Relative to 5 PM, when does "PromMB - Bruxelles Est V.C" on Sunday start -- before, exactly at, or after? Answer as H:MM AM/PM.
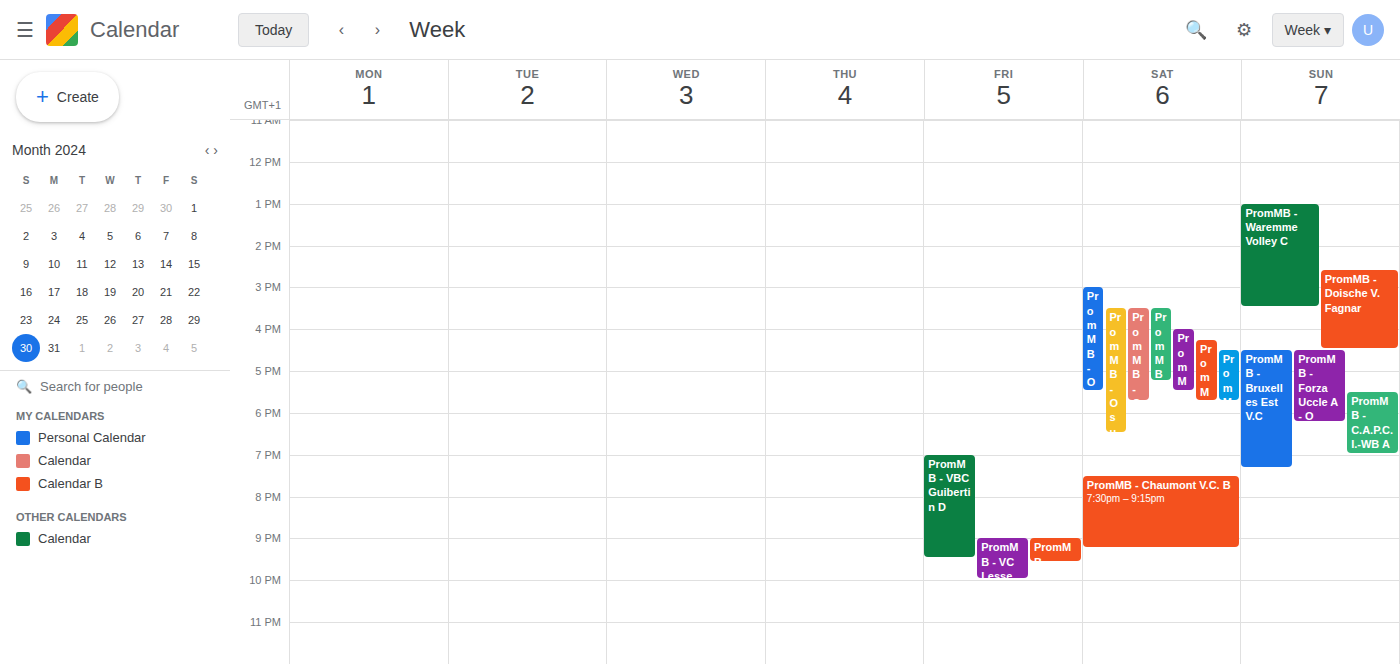
4:30 PM -- before 5 PM, 30 minutes above the 5 PM line.